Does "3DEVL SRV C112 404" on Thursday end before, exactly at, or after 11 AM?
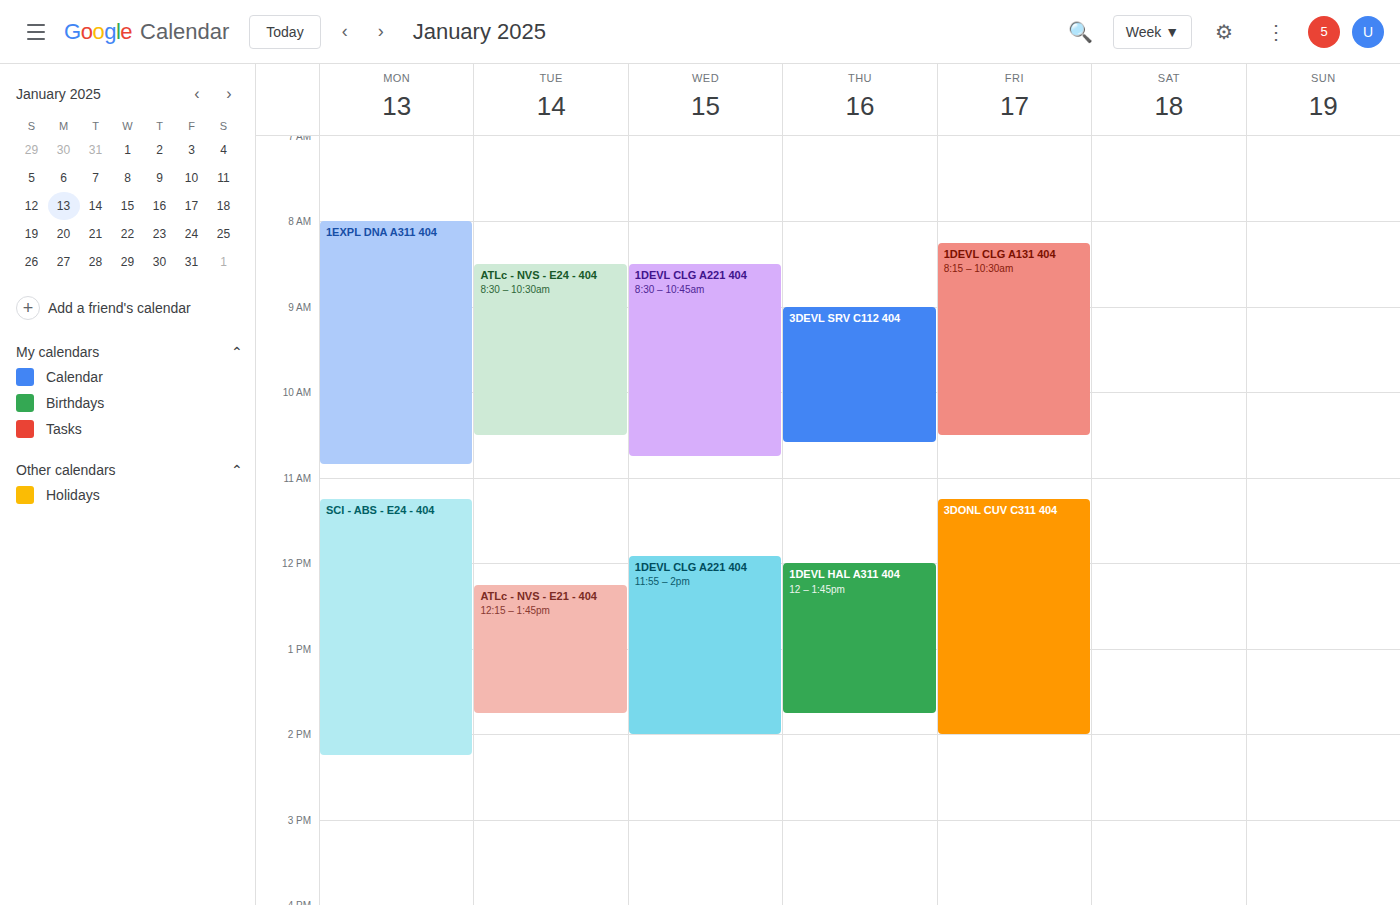
10:35 AM -- before 11 AM, 25 minutes above the 11 AM line.